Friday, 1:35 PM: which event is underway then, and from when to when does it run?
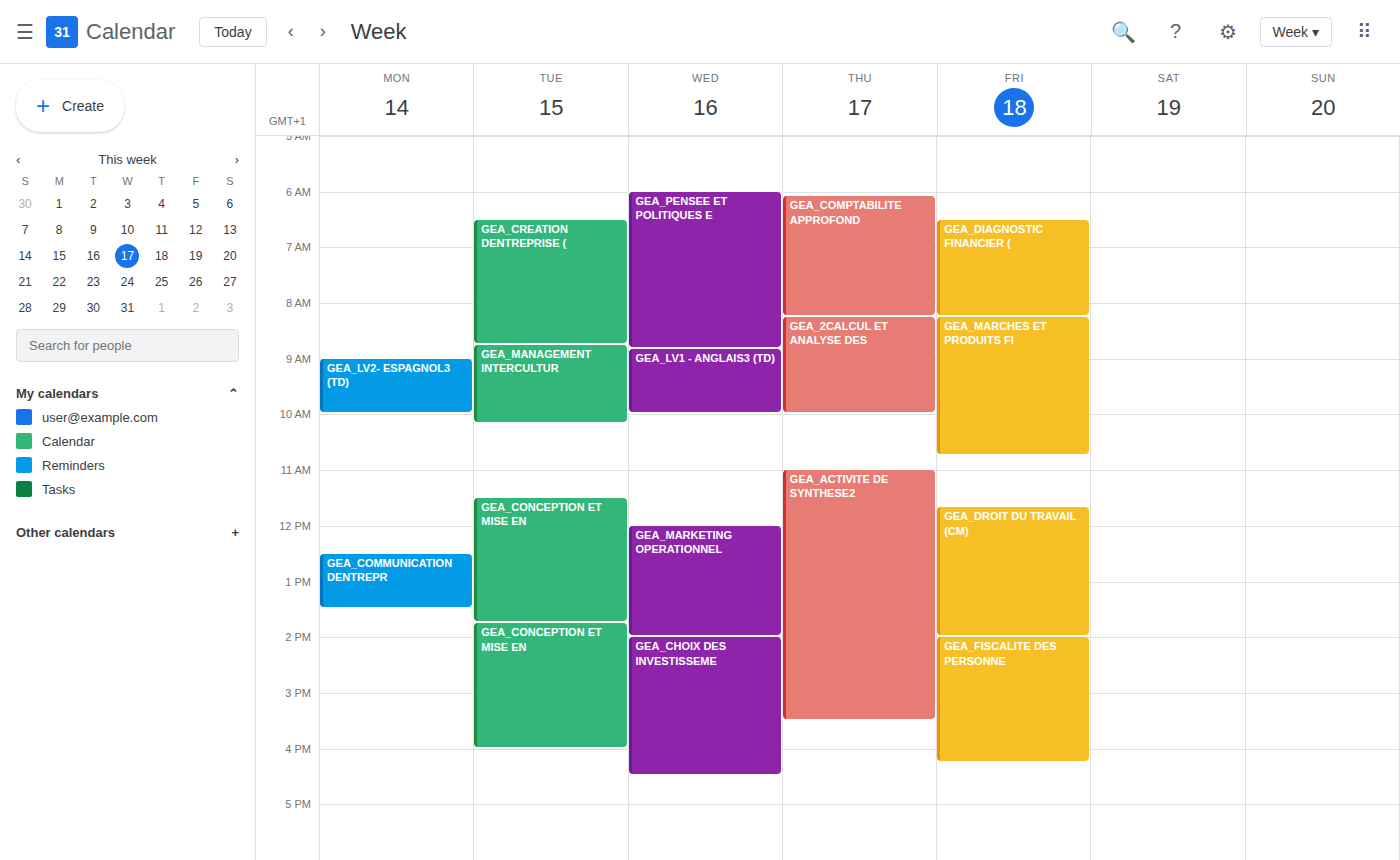
"GEA_DROIT DU TRAVAIL (CM)", 11:40 AM to 2:00 PM